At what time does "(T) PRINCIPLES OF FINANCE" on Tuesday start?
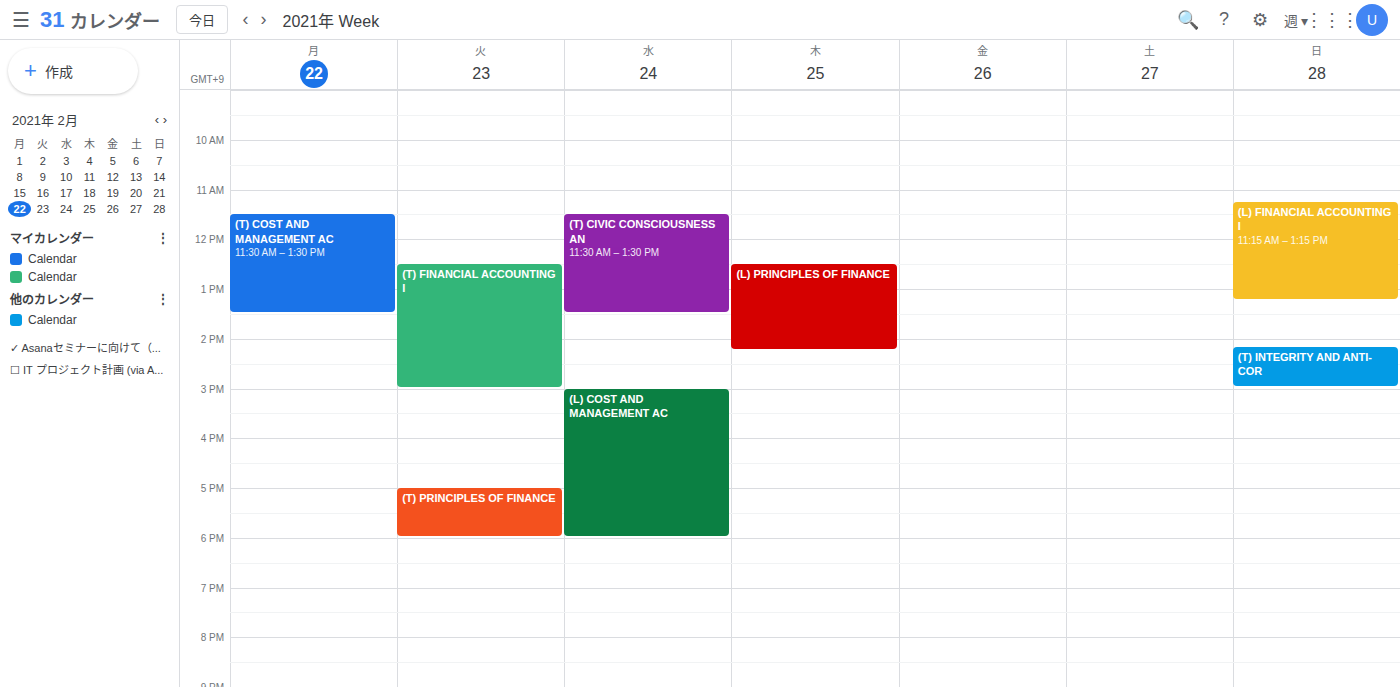
5:00 PM